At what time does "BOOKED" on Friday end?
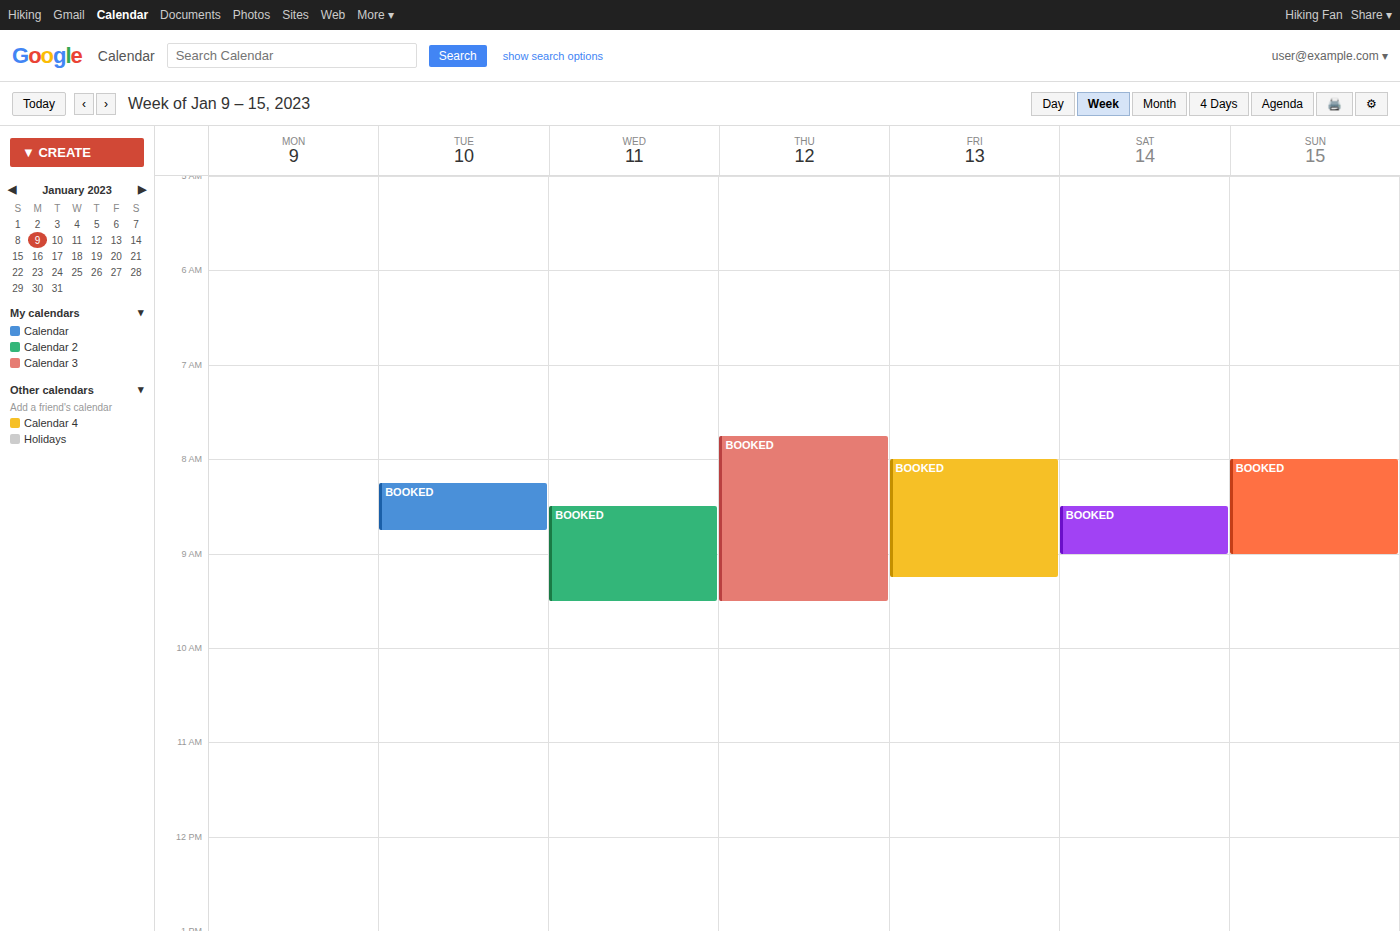
9:15 AM